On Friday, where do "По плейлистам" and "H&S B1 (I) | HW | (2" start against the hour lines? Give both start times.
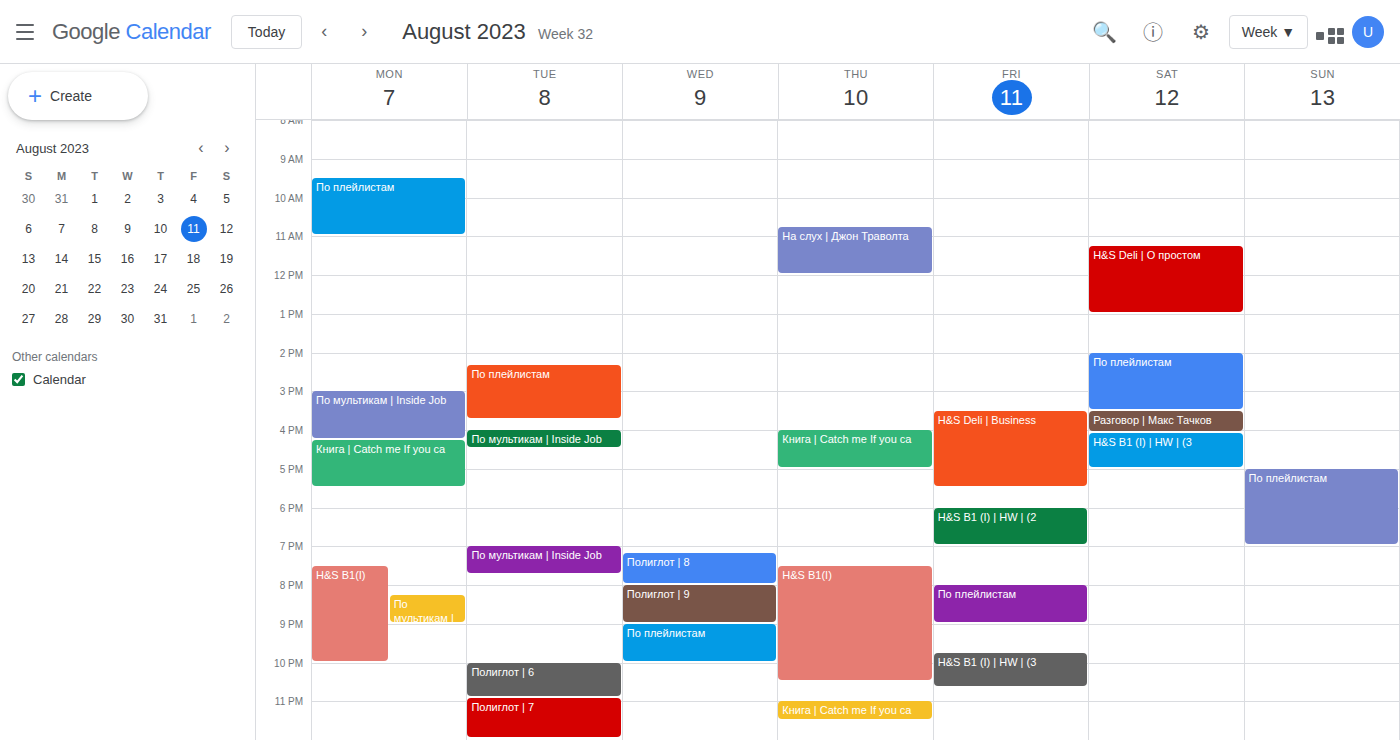
"По плейлистам": 8:00 PM, exactly on the 8 PM line. "H&S B1 (I) | HW | (2": 6:00 PM, exactly on the 6 PM line.